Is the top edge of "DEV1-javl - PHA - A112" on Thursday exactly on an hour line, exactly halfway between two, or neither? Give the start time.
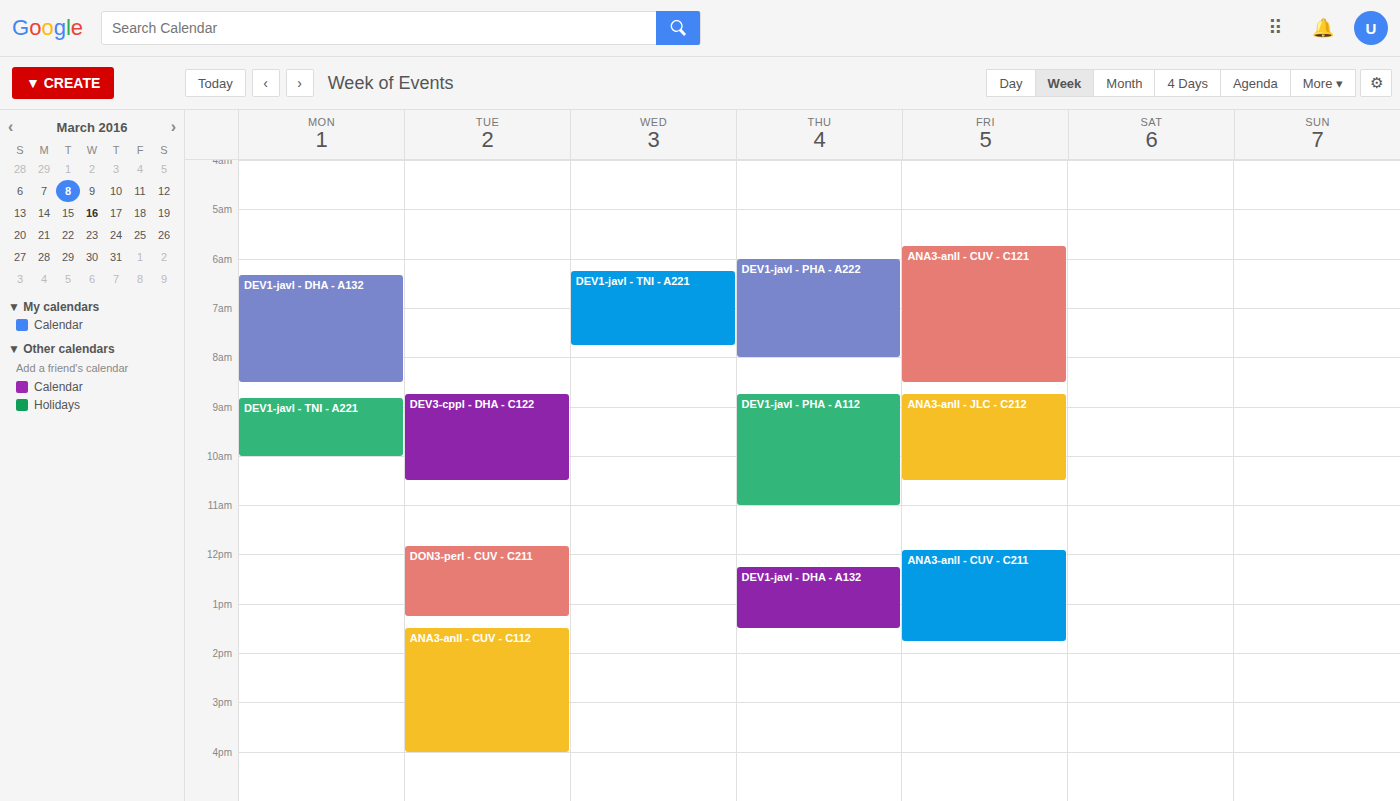
08:45 -- neither: three quarters of the way from the 08:00 line to the 09:00 line.